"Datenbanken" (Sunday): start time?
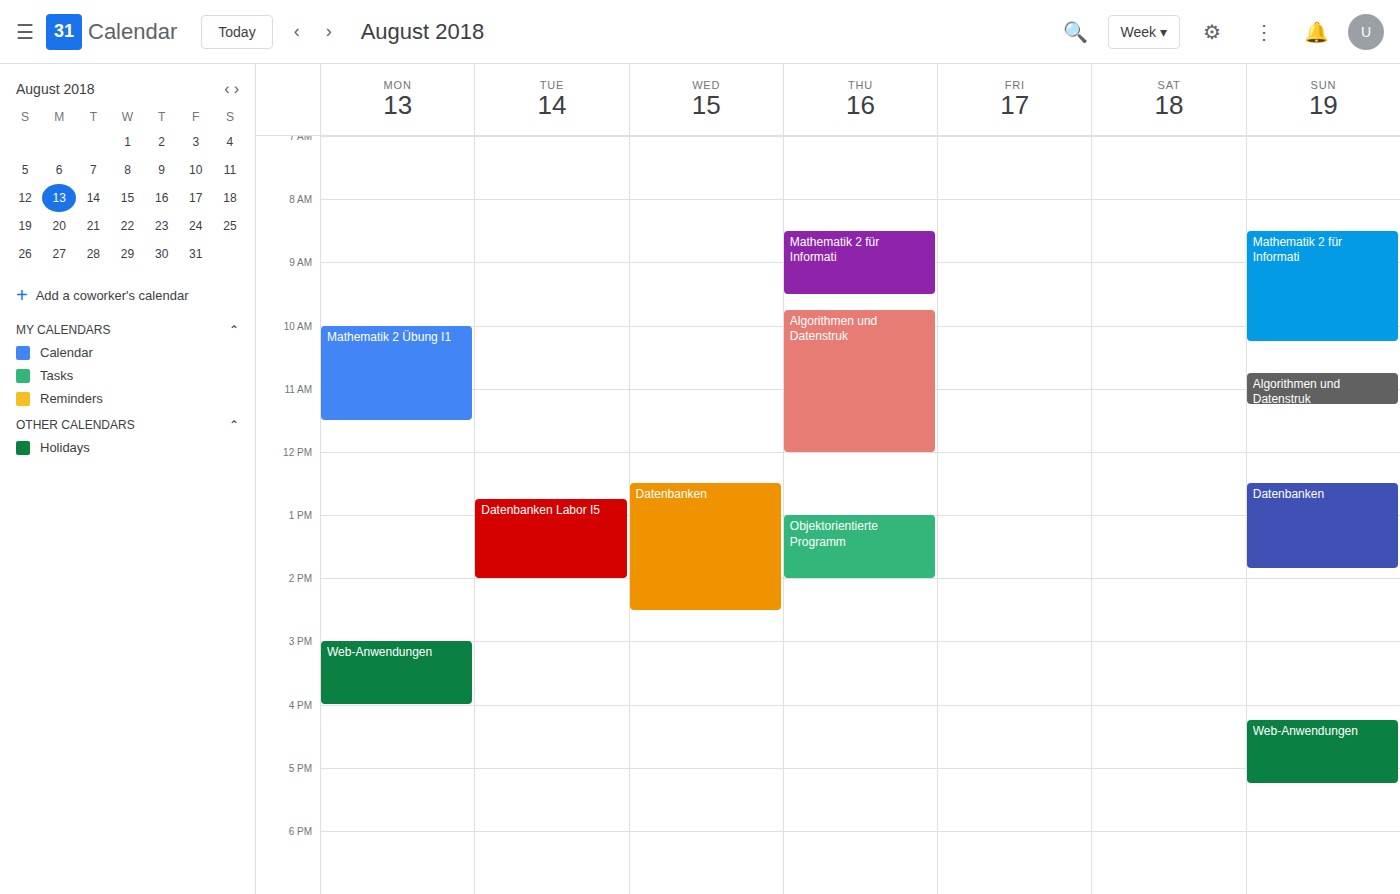
12:30 PM